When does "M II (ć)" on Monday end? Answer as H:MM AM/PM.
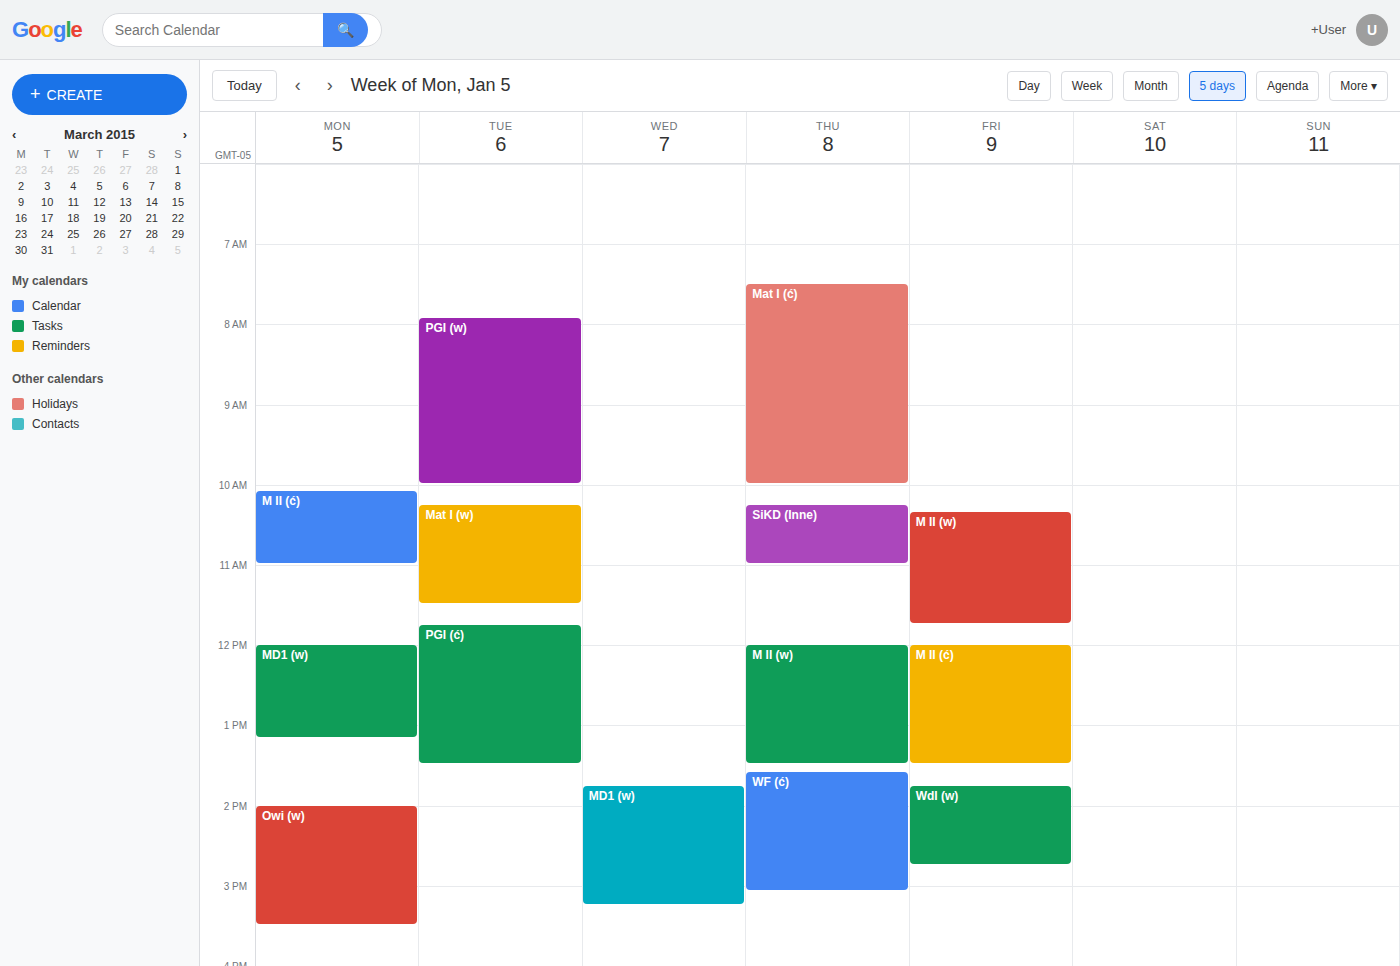
11:00 AM